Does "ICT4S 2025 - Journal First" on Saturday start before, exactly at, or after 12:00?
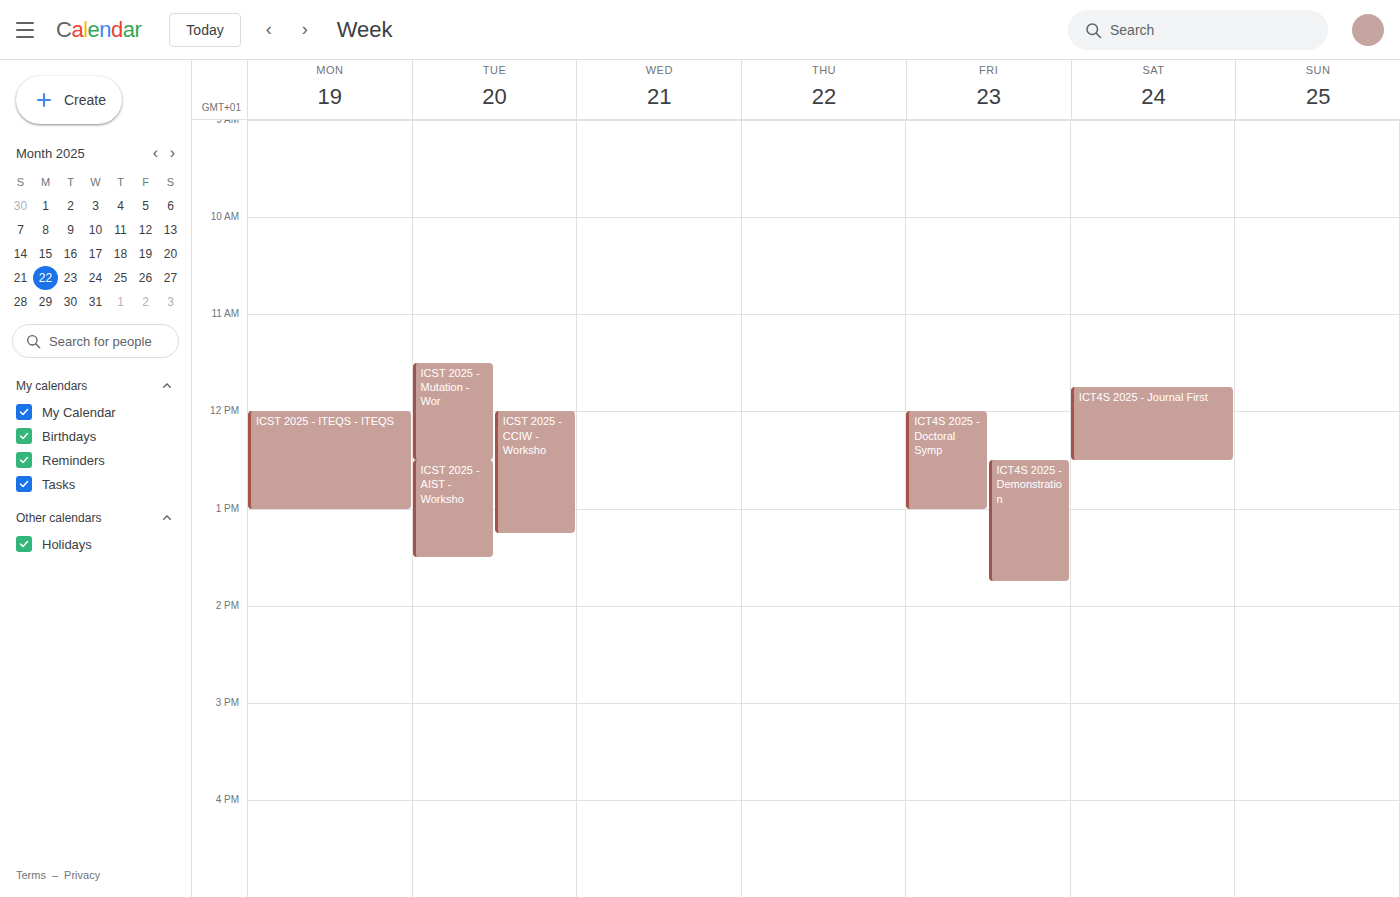
11:45 -- before 12:00, 15 minutes above the 12:00 line.